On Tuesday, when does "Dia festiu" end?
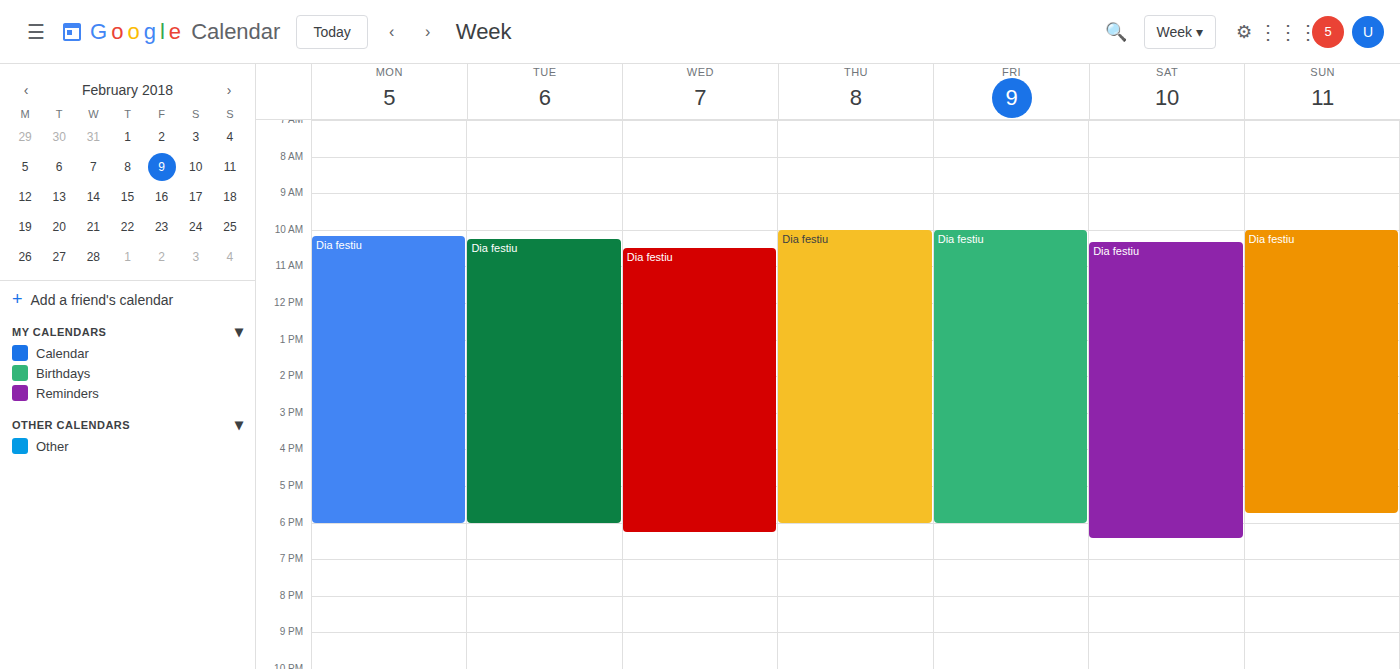
6:00 PM